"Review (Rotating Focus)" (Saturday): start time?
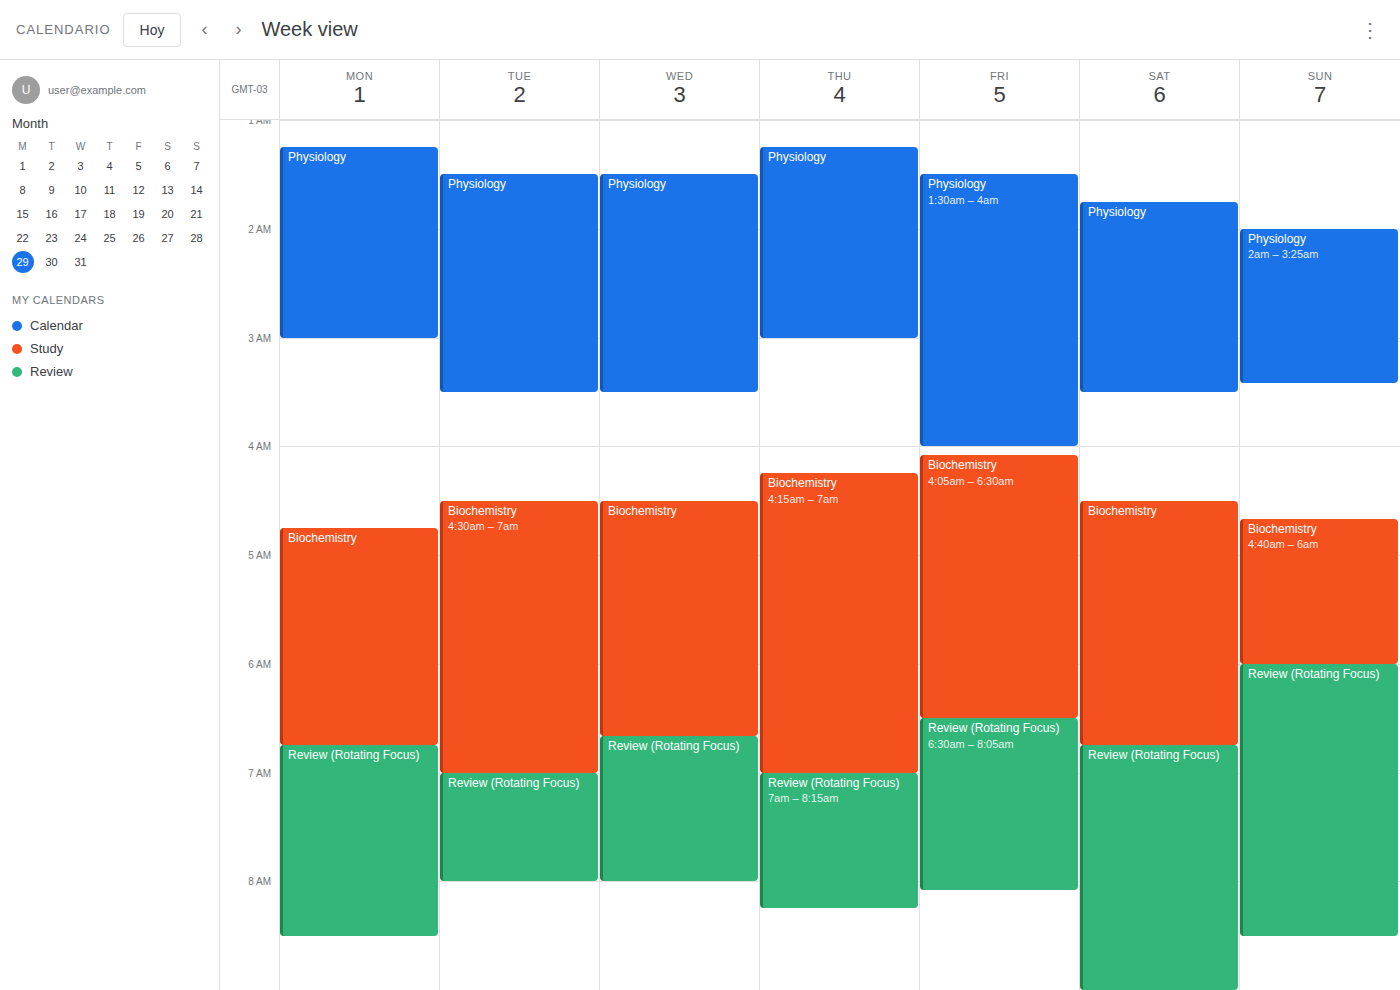
6:45 AM